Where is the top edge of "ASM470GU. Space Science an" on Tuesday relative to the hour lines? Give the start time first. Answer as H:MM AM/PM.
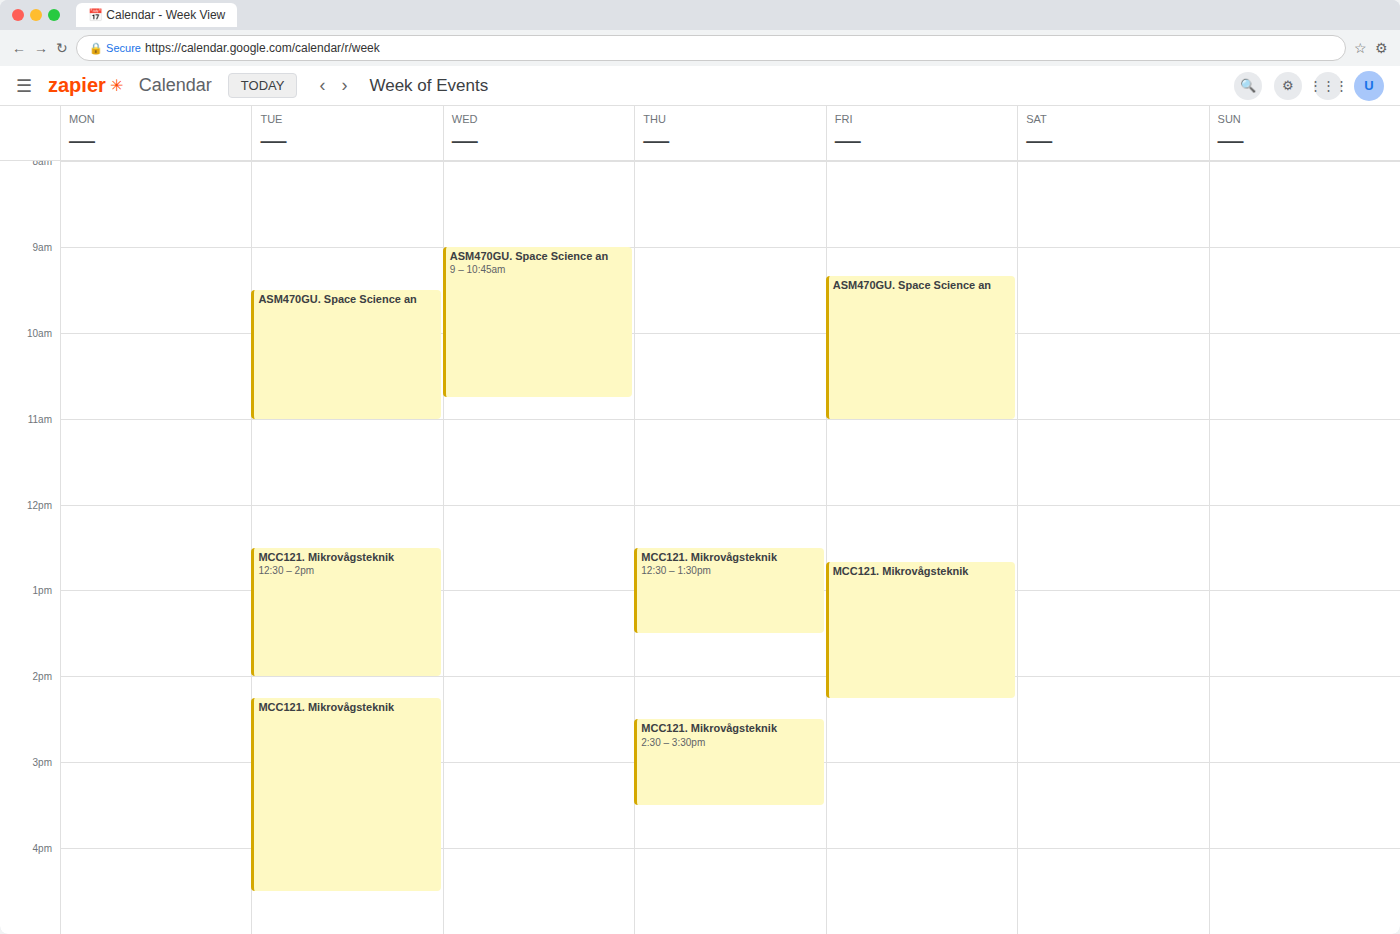
9:30 AM -- halfway between the 9 AM and 10 AM lines.